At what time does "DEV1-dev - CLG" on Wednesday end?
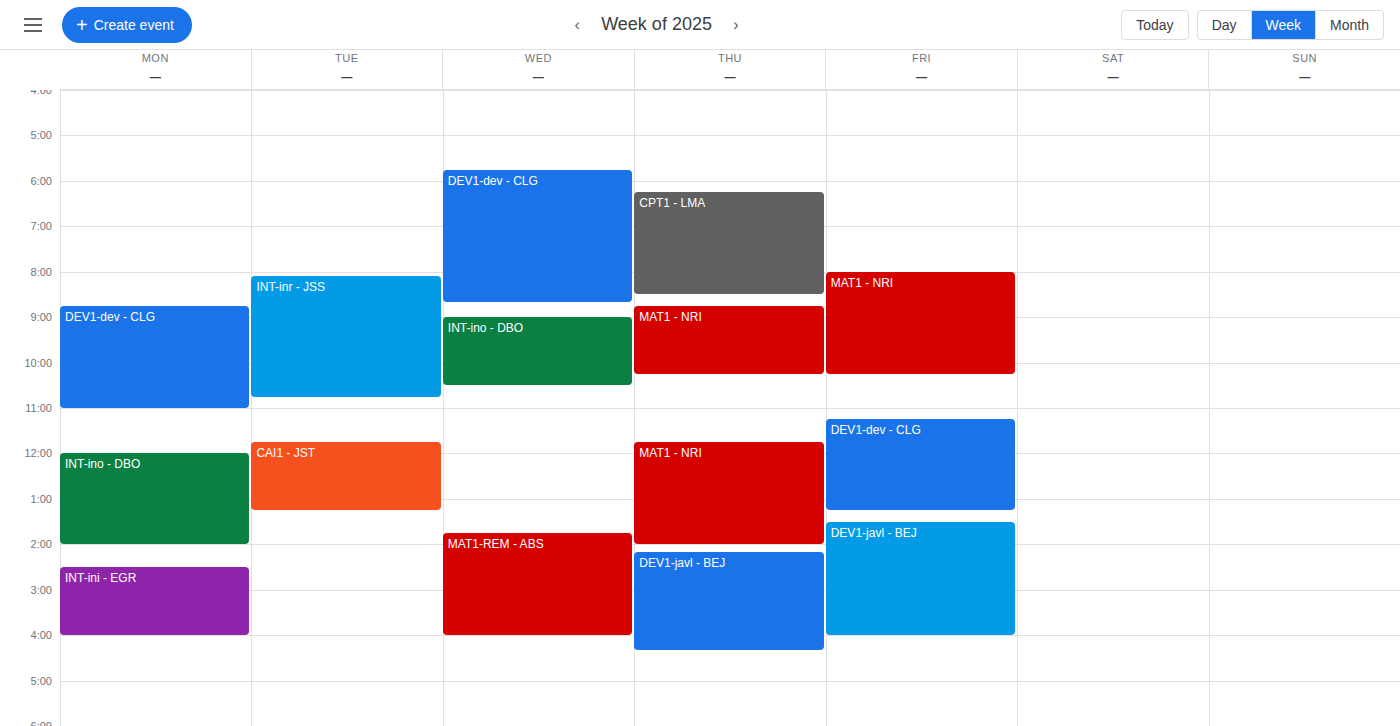
8:40 AM